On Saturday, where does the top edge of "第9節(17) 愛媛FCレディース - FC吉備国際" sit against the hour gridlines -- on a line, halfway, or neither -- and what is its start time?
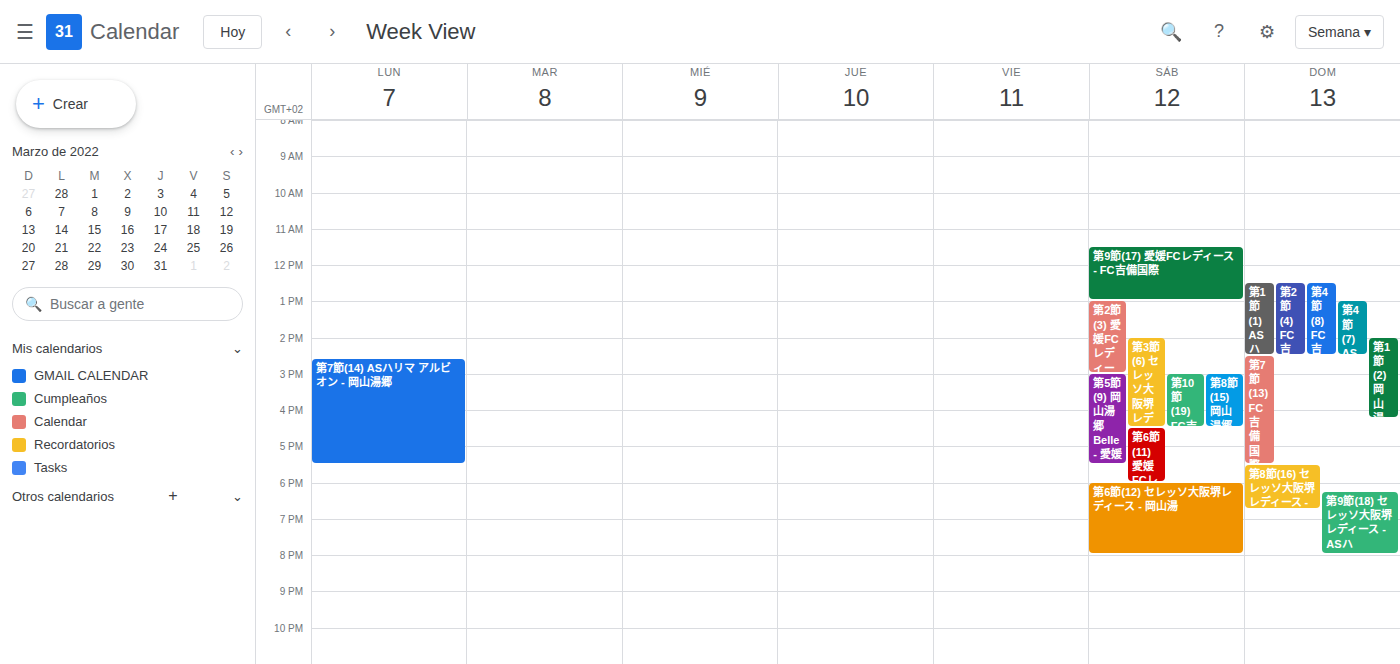
11:30 AM -- halfway between the 11 AM and 12 PM lines.